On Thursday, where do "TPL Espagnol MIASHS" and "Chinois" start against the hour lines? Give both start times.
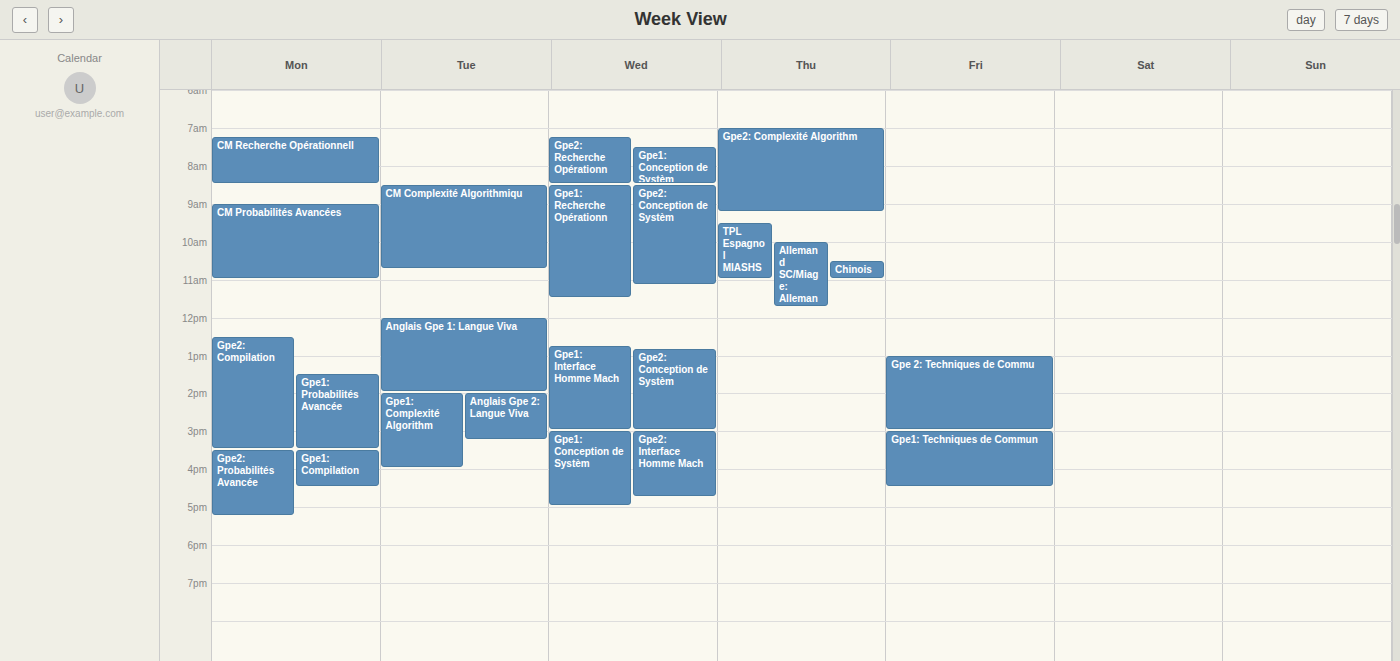
"TPL Espagnol MIASHS": 09:30, halfway between the 09:00 and 10:00 lines. "Chinois": 10:30, halfway between the 10:00 and 11:00 lines.